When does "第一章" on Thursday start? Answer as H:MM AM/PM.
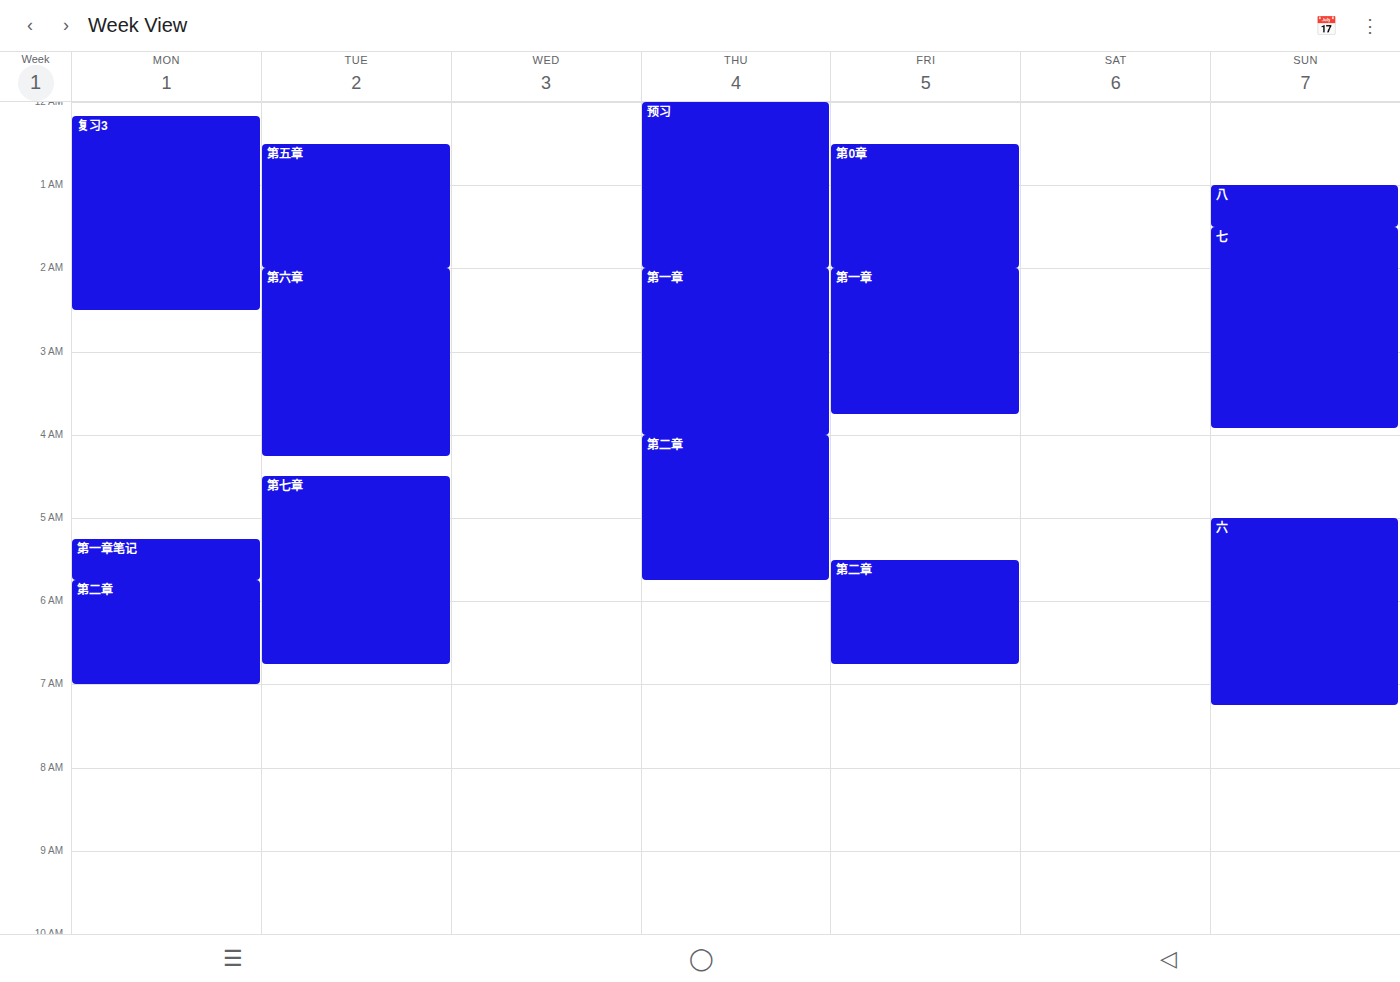
2:00 AM